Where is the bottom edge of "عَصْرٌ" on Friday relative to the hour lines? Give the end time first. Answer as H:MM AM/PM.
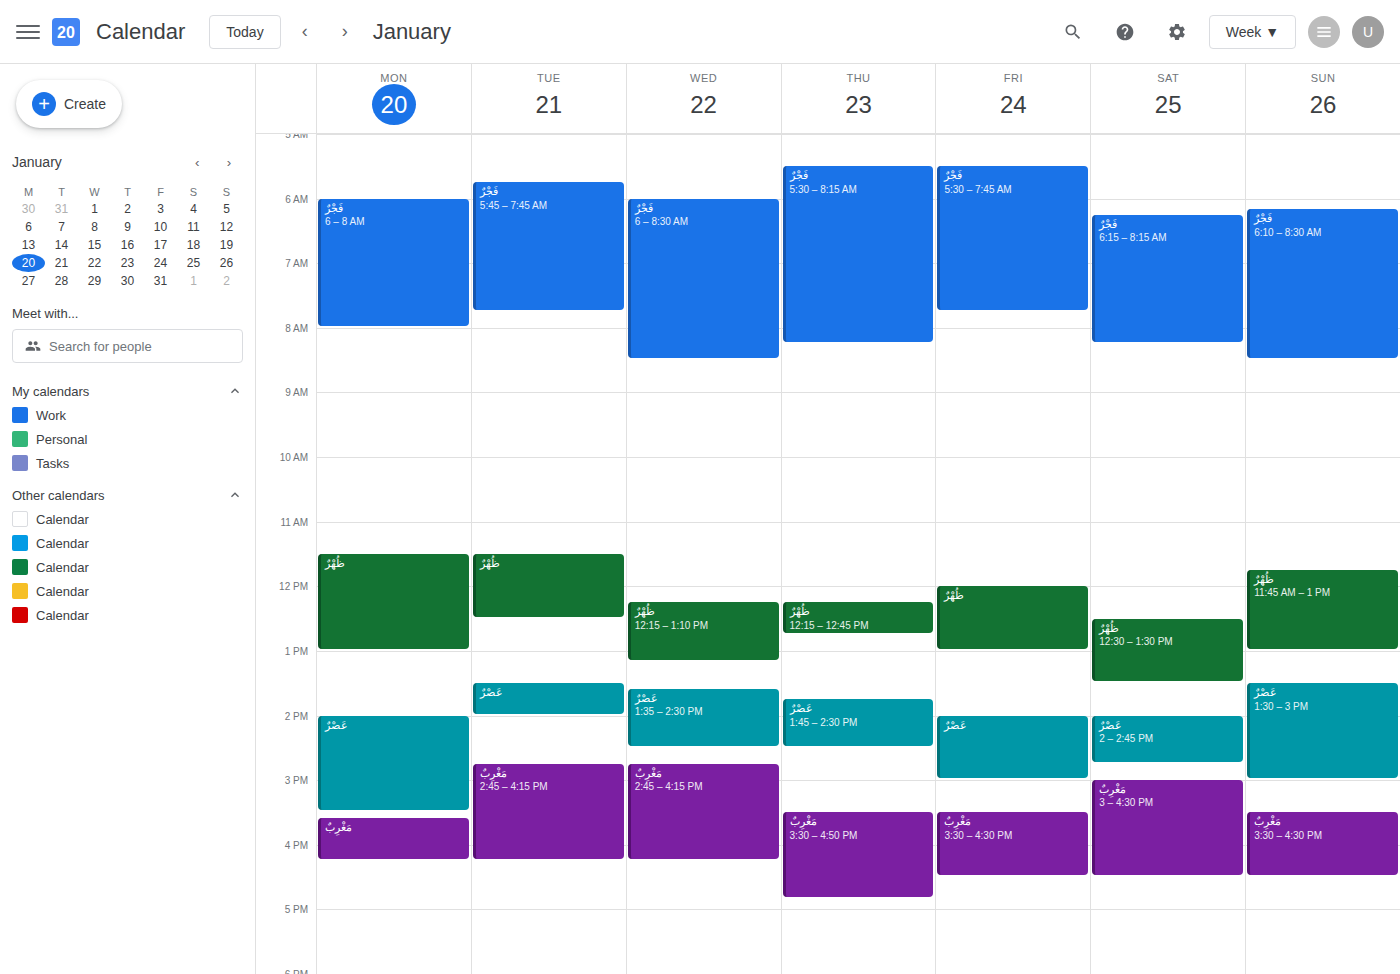
3:00 PM -- exactly on the 3 PM line.